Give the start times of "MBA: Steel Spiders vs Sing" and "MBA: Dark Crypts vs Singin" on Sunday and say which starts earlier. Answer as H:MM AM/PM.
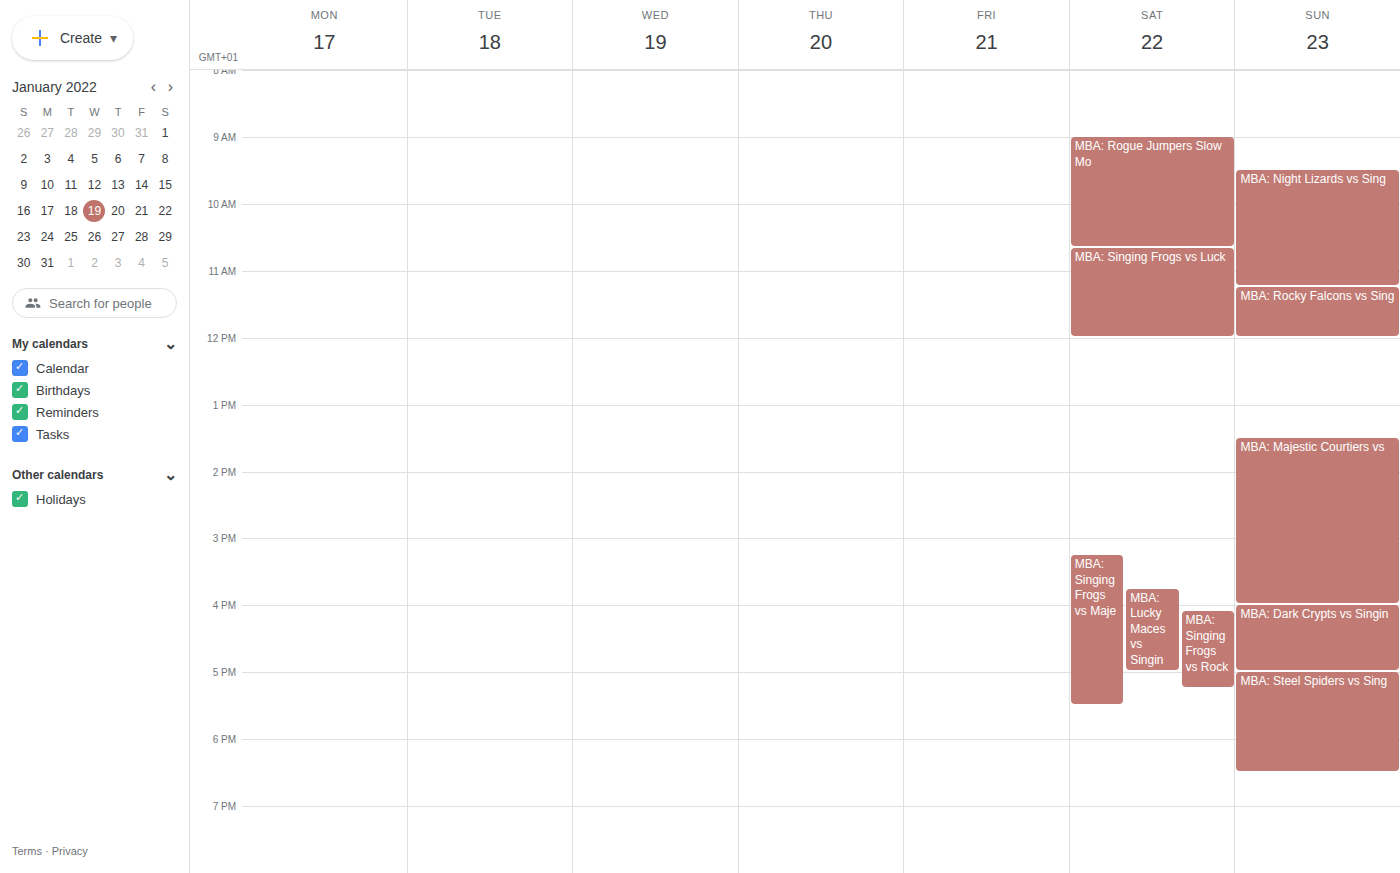
"MBA: Dark Crypts vs Singin" 4:00 PM; "MBA: Steel Spiders vs Sing" 5:00 PM.